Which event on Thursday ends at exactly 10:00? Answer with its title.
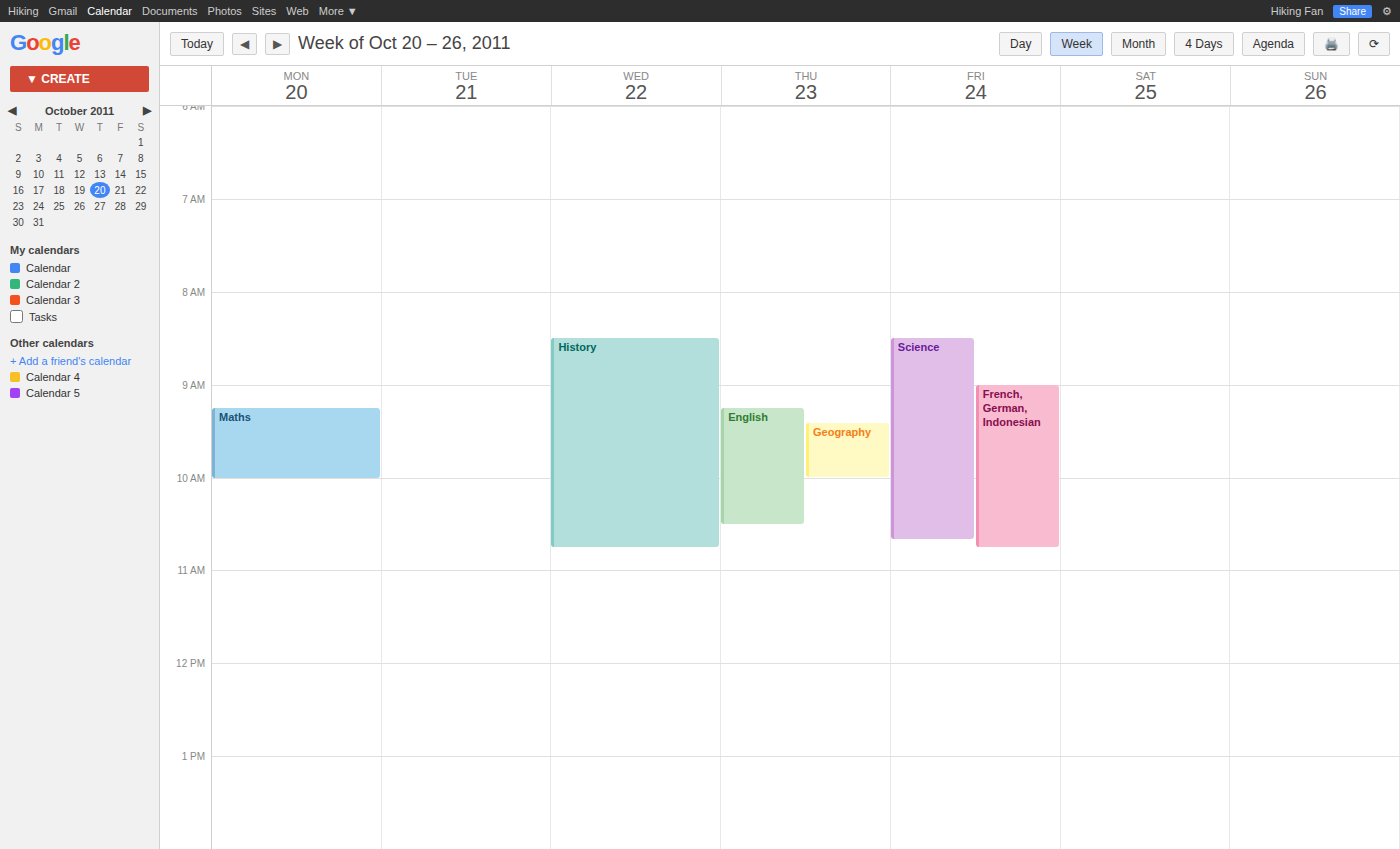
"Geography"